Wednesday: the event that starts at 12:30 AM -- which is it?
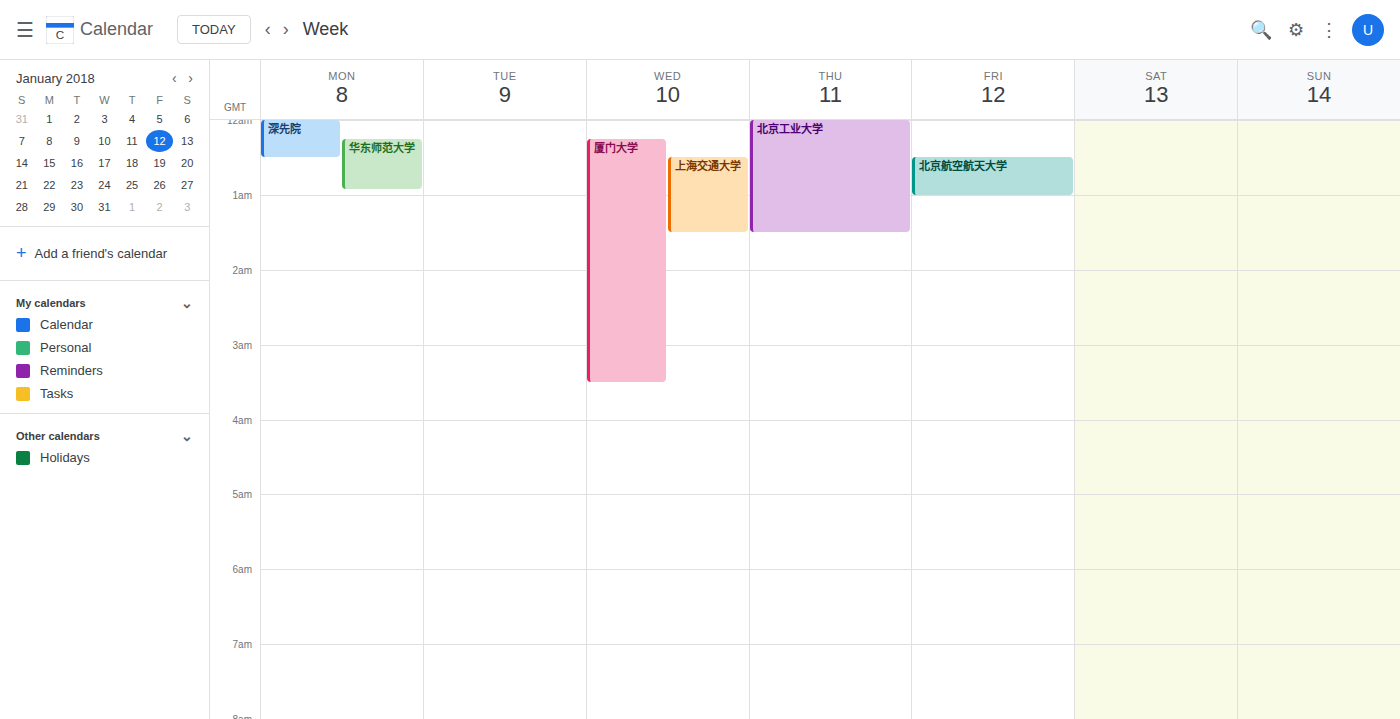
"上海交通大学"